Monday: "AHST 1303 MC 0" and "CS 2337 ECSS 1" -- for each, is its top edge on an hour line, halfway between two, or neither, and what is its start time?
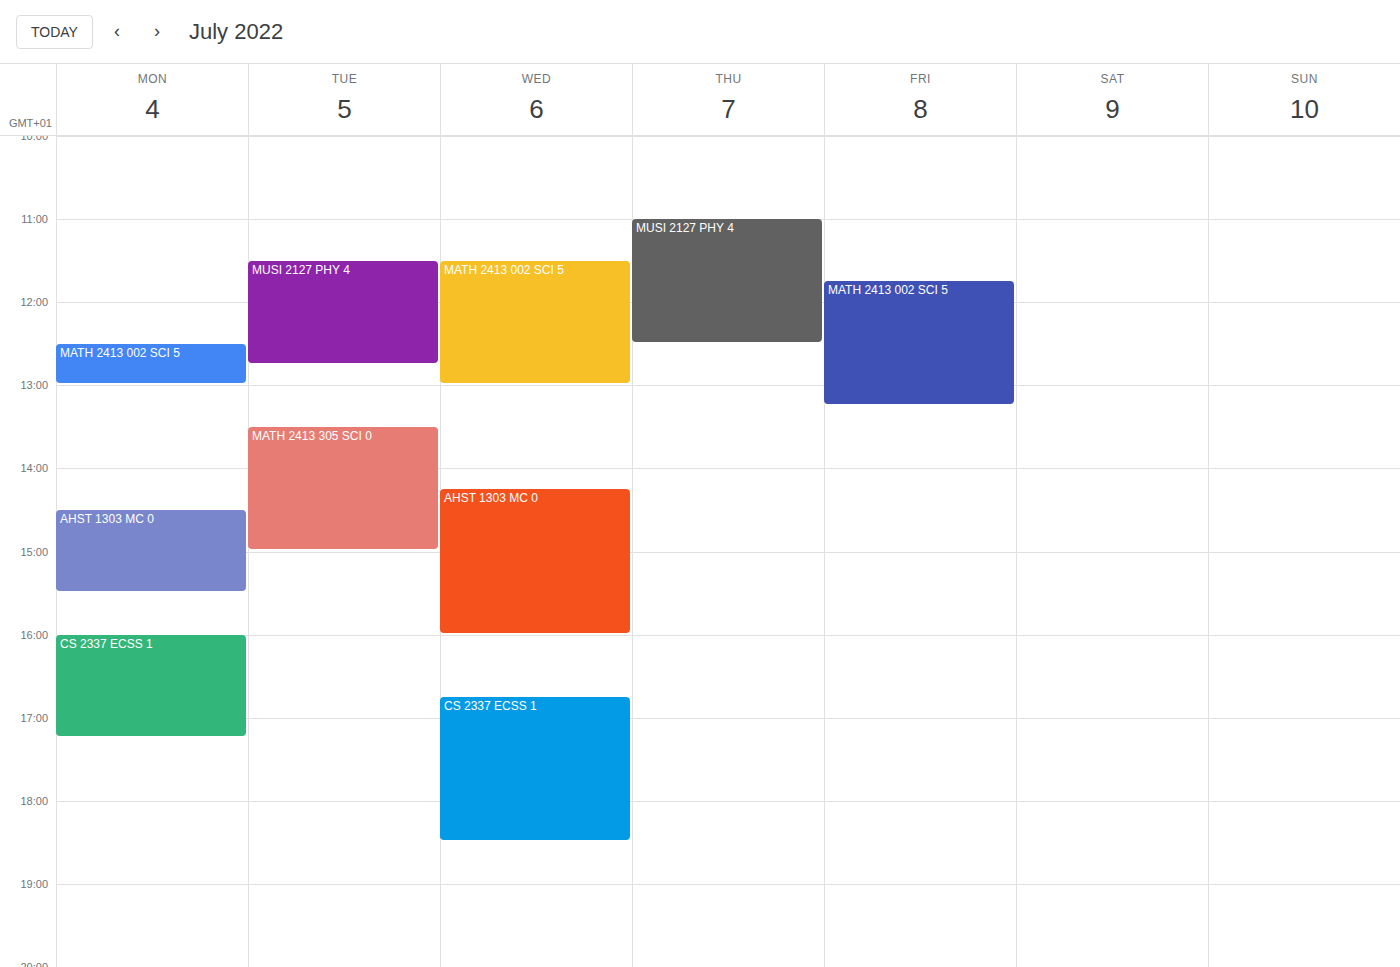
"AHST 1303 MC 0": 14:30, halfway between the 14:00 and 15:00 lines. "CS 2337 ECSS 1": 16:00, exactly on the 16:00 line.